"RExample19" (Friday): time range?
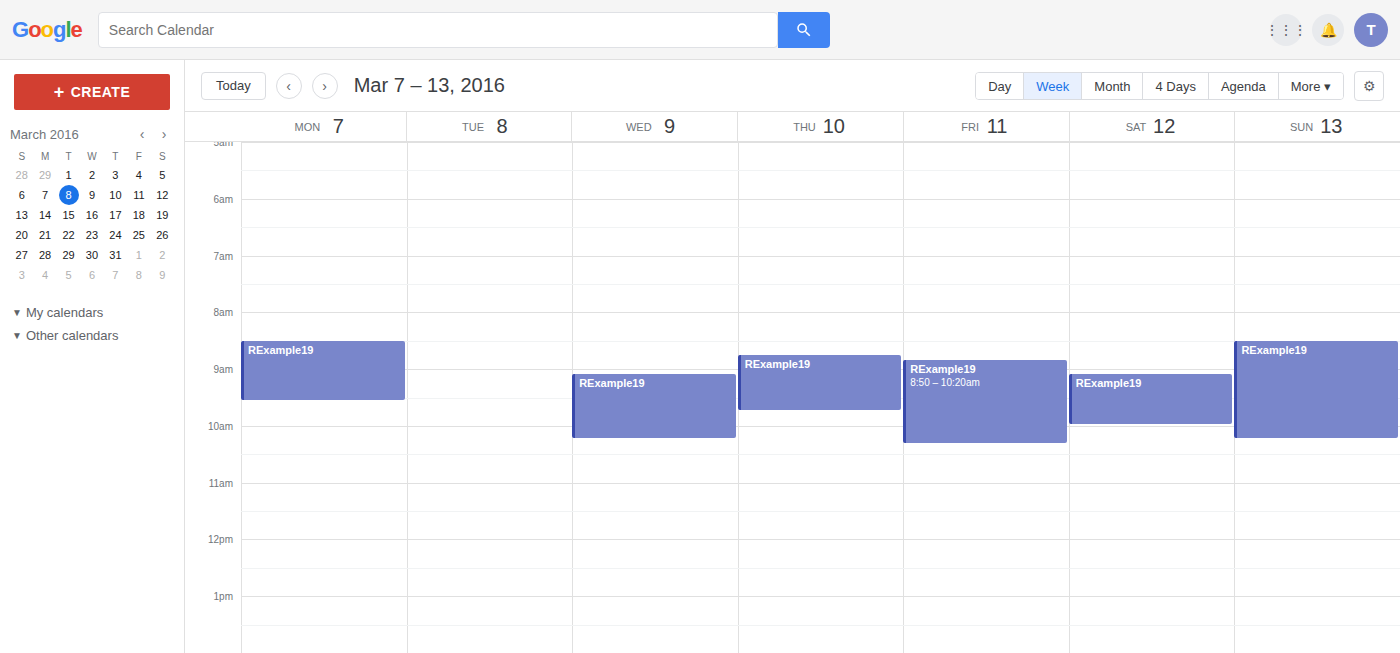
8:50 AM to 10:20 AM